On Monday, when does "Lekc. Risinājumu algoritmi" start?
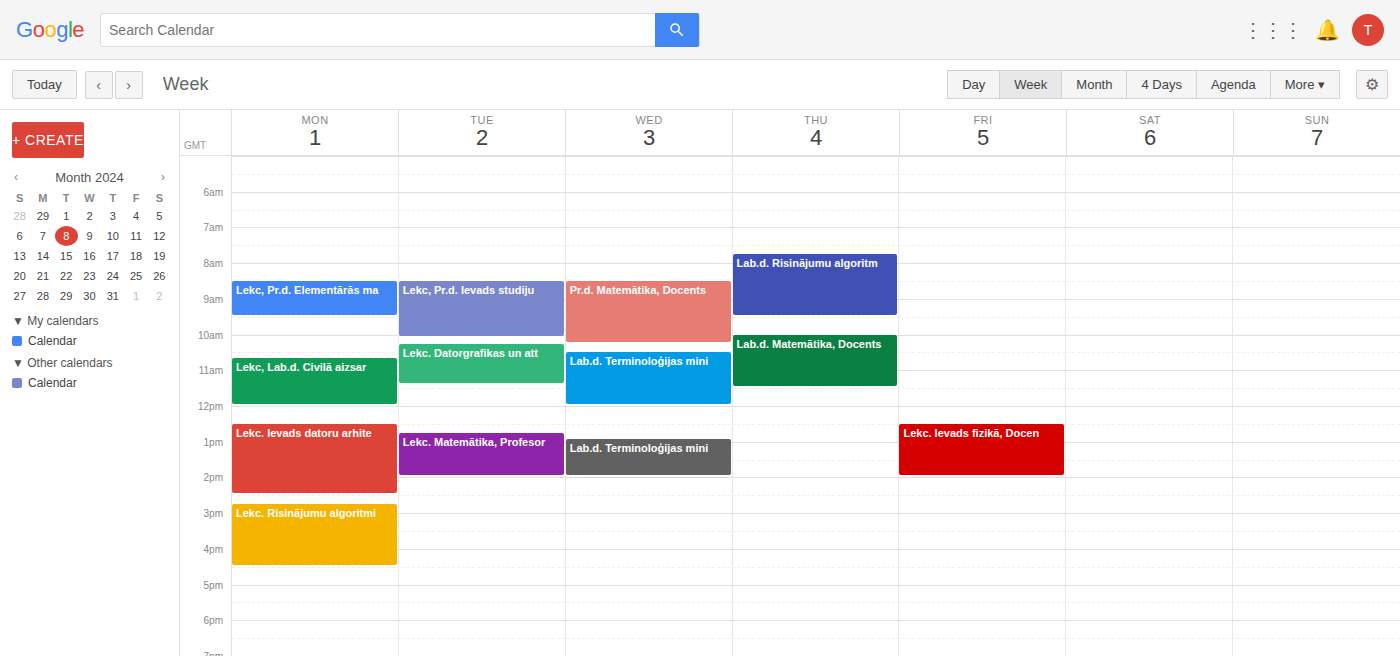
2:45 PM